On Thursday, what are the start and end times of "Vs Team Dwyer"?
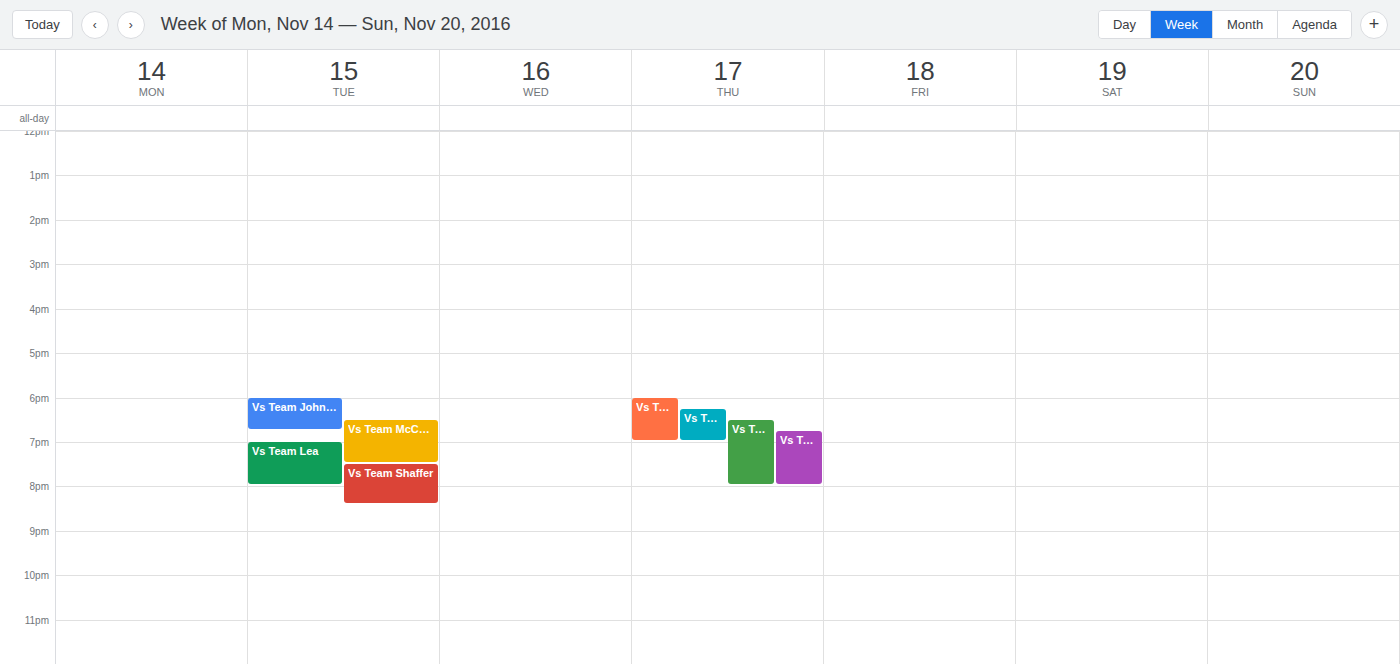
6:45 PM to 8:00 PM